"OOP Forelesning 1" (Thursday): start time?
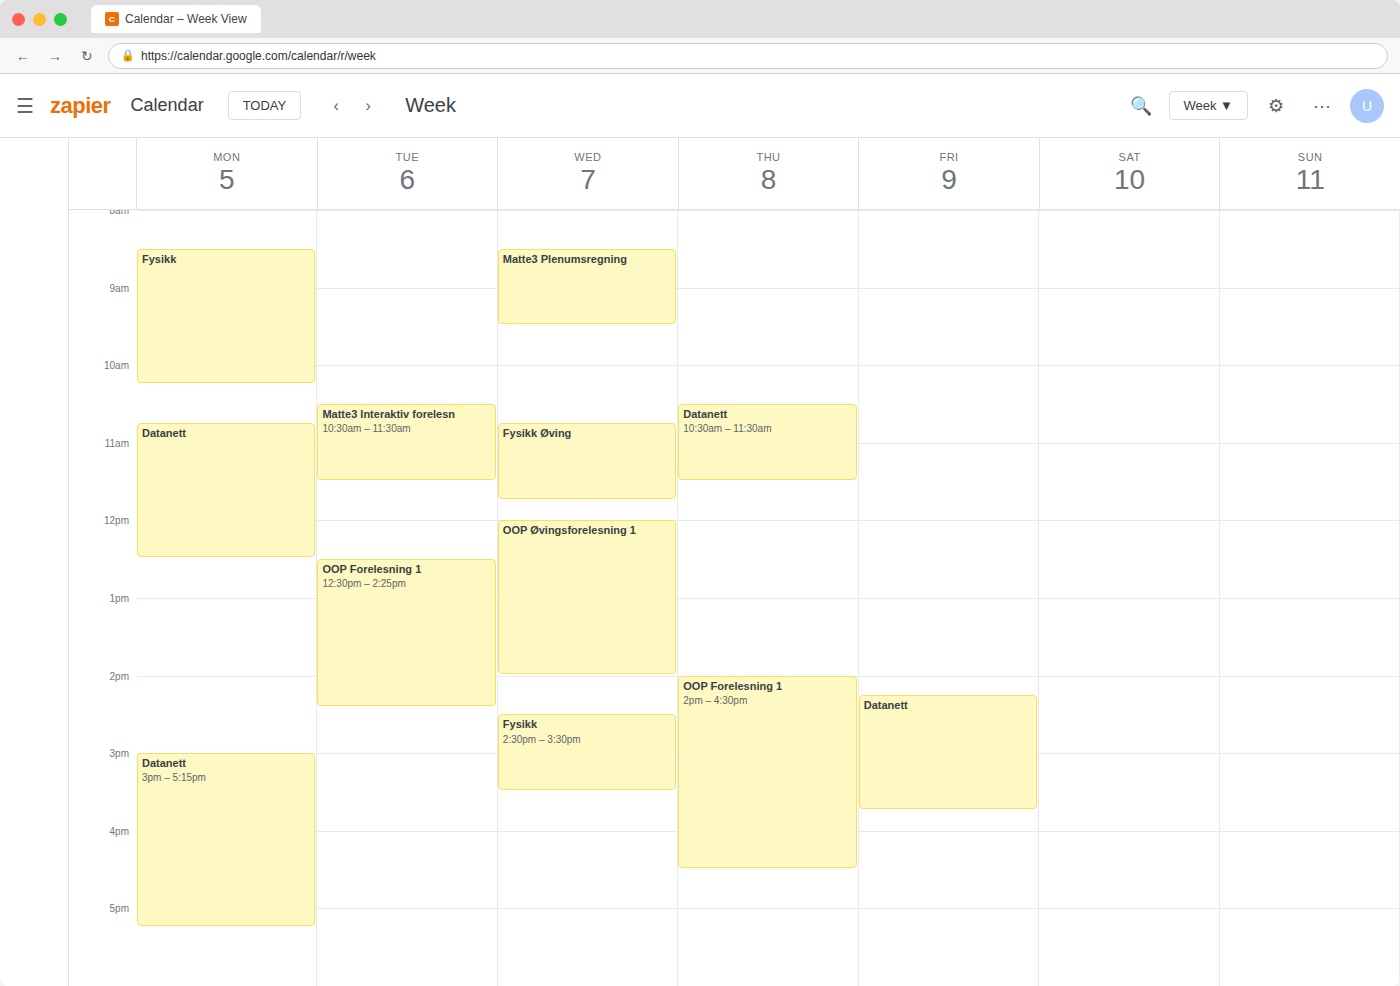
2:00 PM